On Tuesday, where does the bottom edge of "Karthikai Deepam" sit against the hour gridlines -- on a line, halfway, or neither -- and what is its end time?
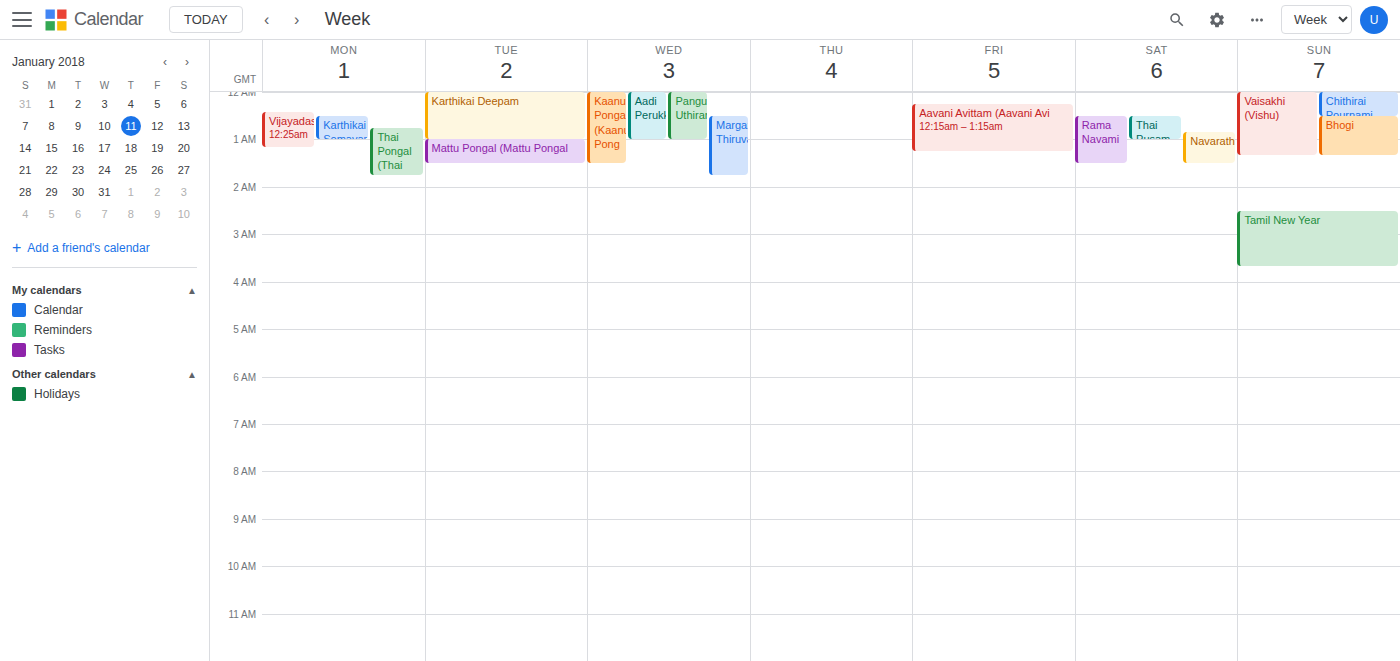
1:00 AM -- exactly on the 1 AM line.